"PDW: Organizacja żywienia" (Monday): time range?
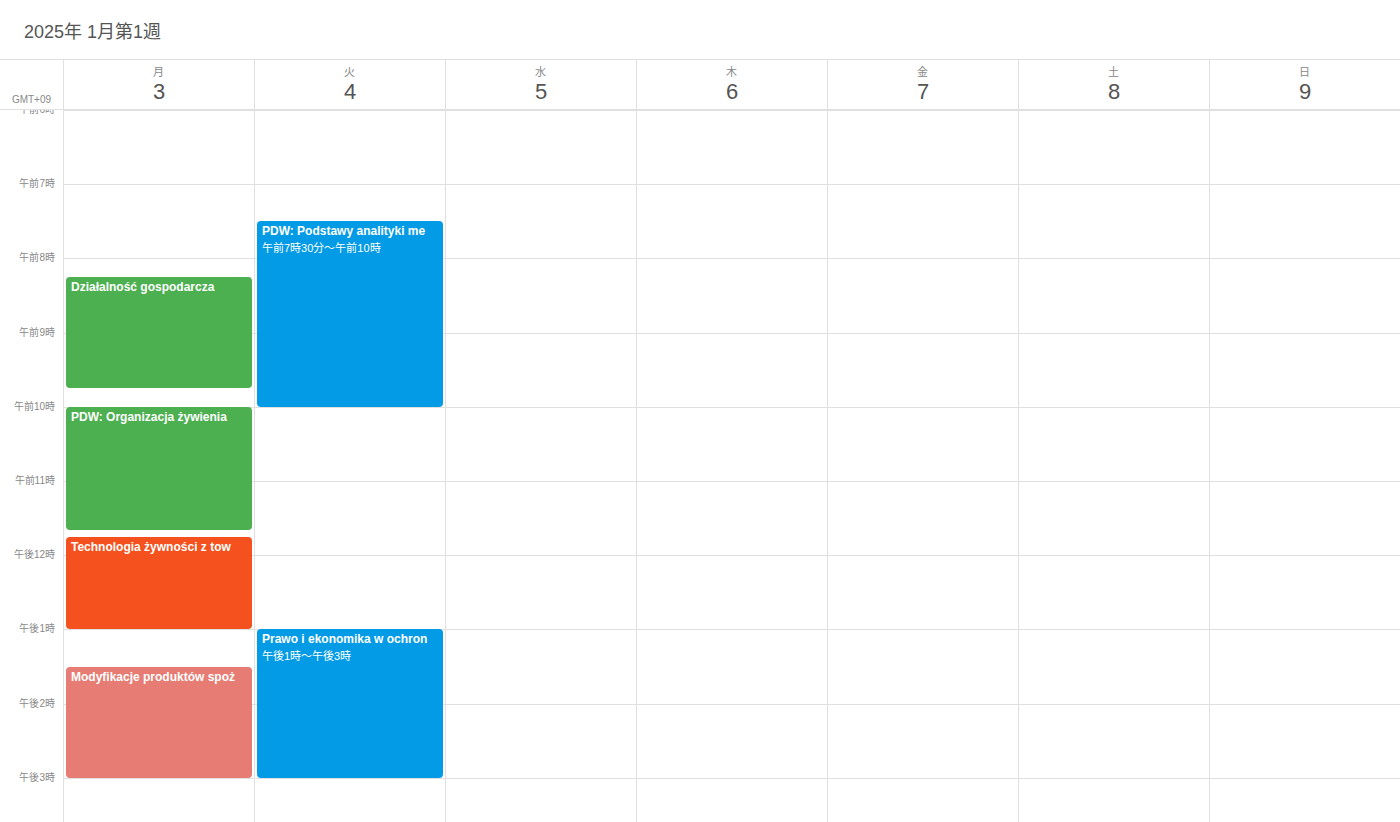
10:00 AM to 11:40 AM